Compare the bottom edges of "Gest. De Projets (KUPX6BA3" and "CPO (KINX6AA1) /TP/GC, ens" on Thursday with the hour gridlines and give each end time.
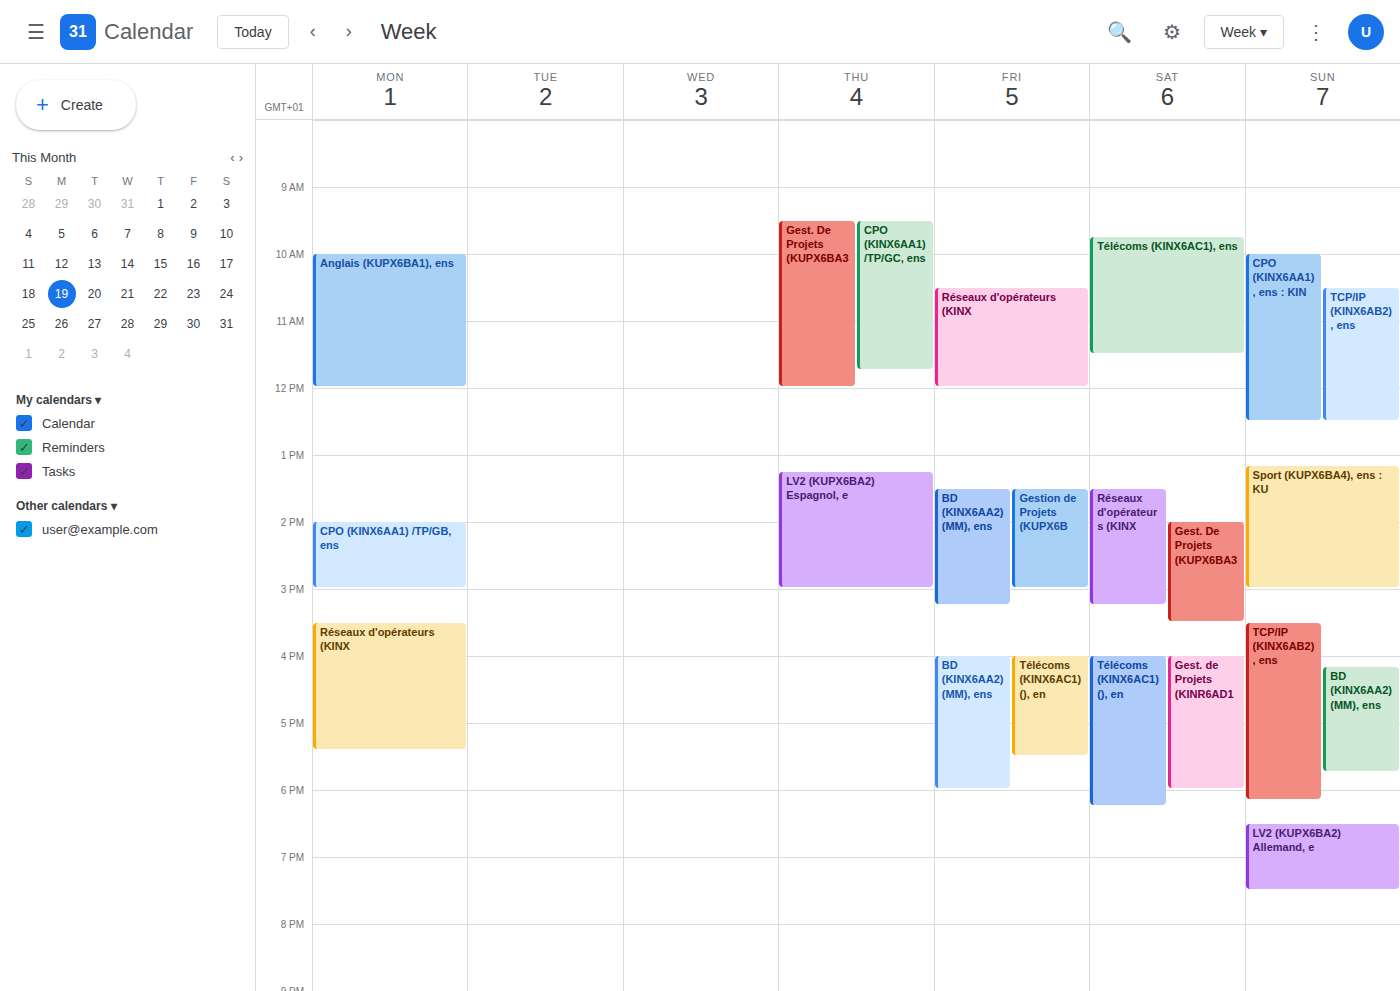
"Gest. De Projets (KUPX6BA3": 12:00 PM, exactly on the 12 PM line. "CPO (KINX6AA1) /TP/GC, ens": 11:45 AM, neither: three quarters of the way from the 11 AM line to the 12 PM line.